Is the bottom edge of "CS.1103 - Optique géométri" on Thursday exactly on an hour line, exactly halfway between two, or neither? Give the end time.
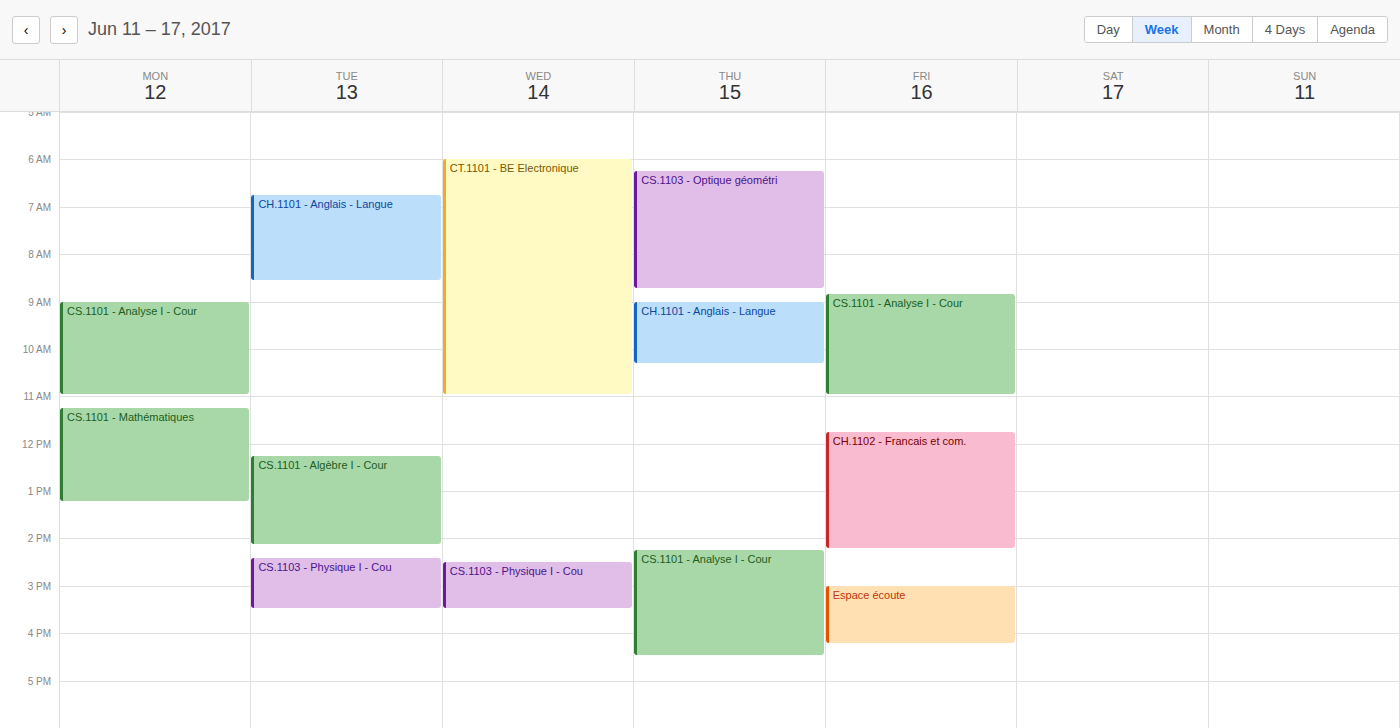
8:45 AM -- neither: three quarters of the way from the 8 AM line to the 9 AM line.